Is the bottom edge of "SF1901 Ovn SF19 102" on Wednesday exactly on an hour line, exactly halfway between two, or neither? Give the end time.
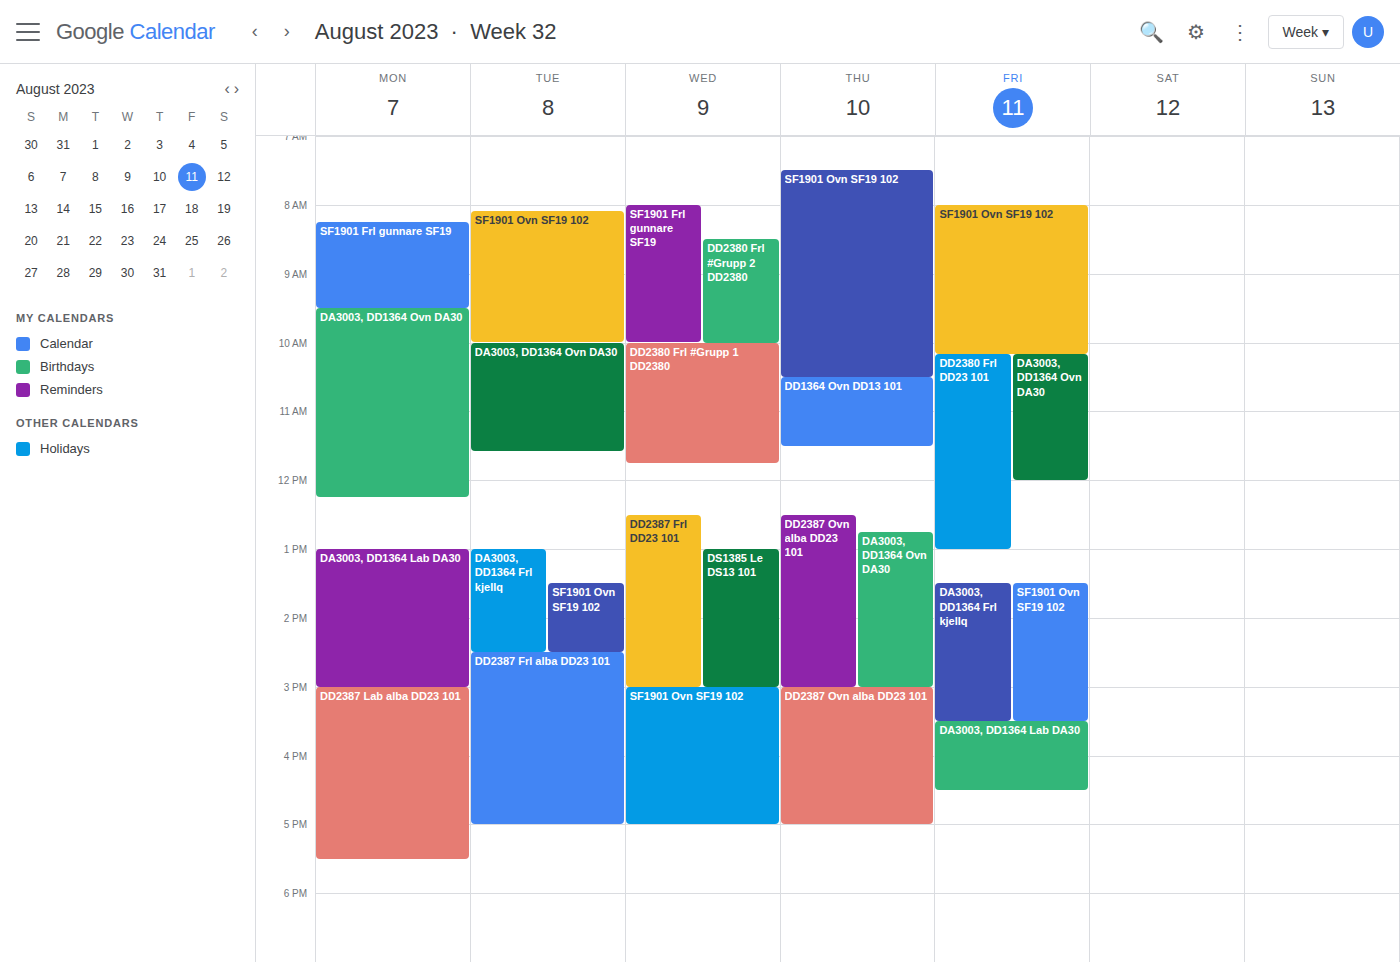
5:00 PM -- exactly on the 5 PM line.